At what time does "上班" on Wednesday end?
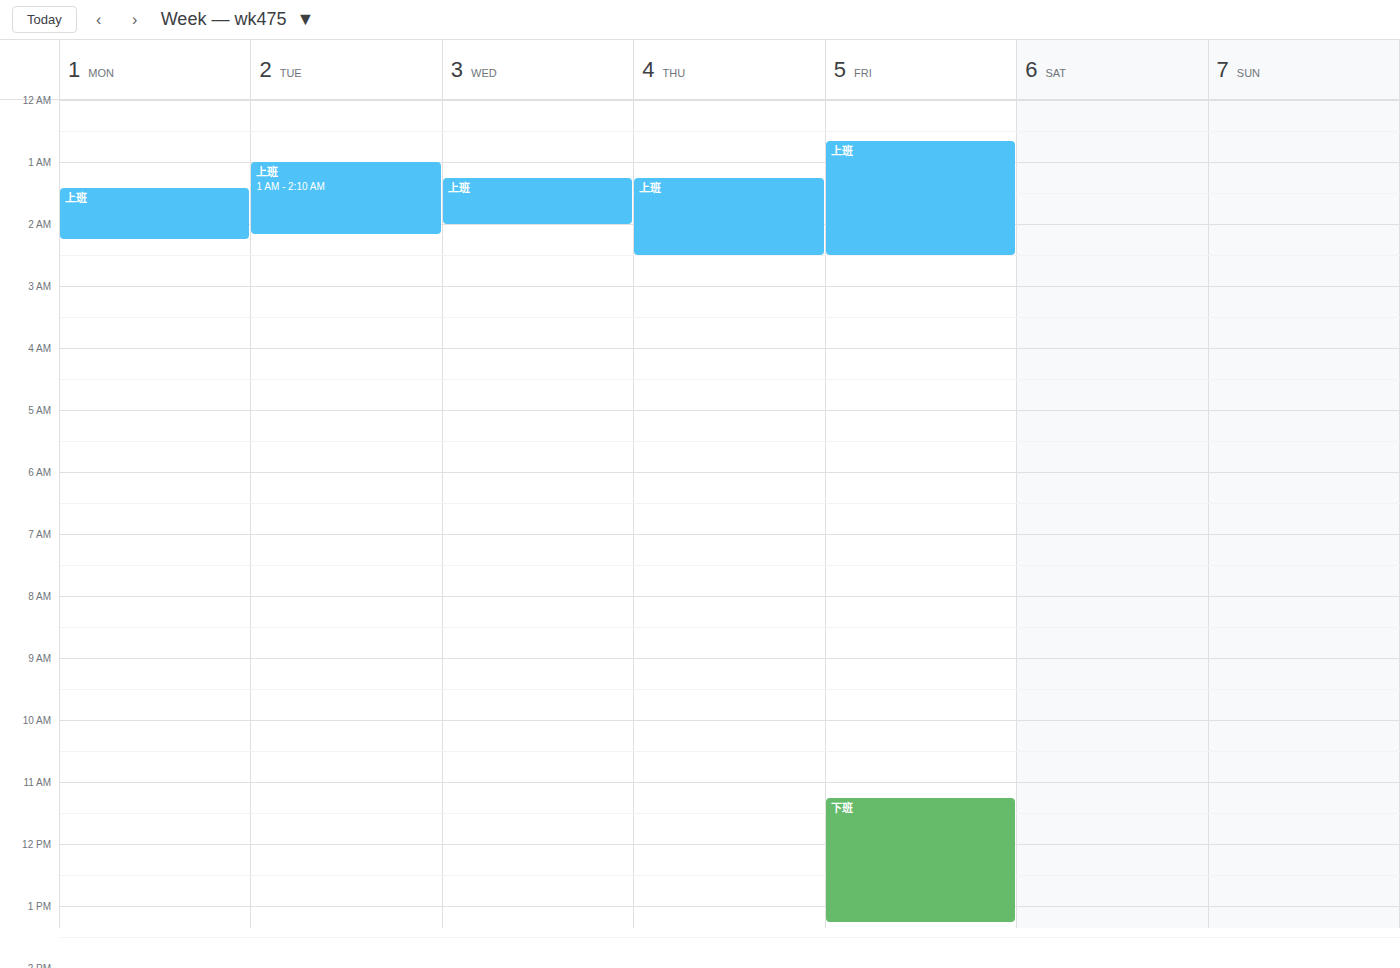
2:00 AM